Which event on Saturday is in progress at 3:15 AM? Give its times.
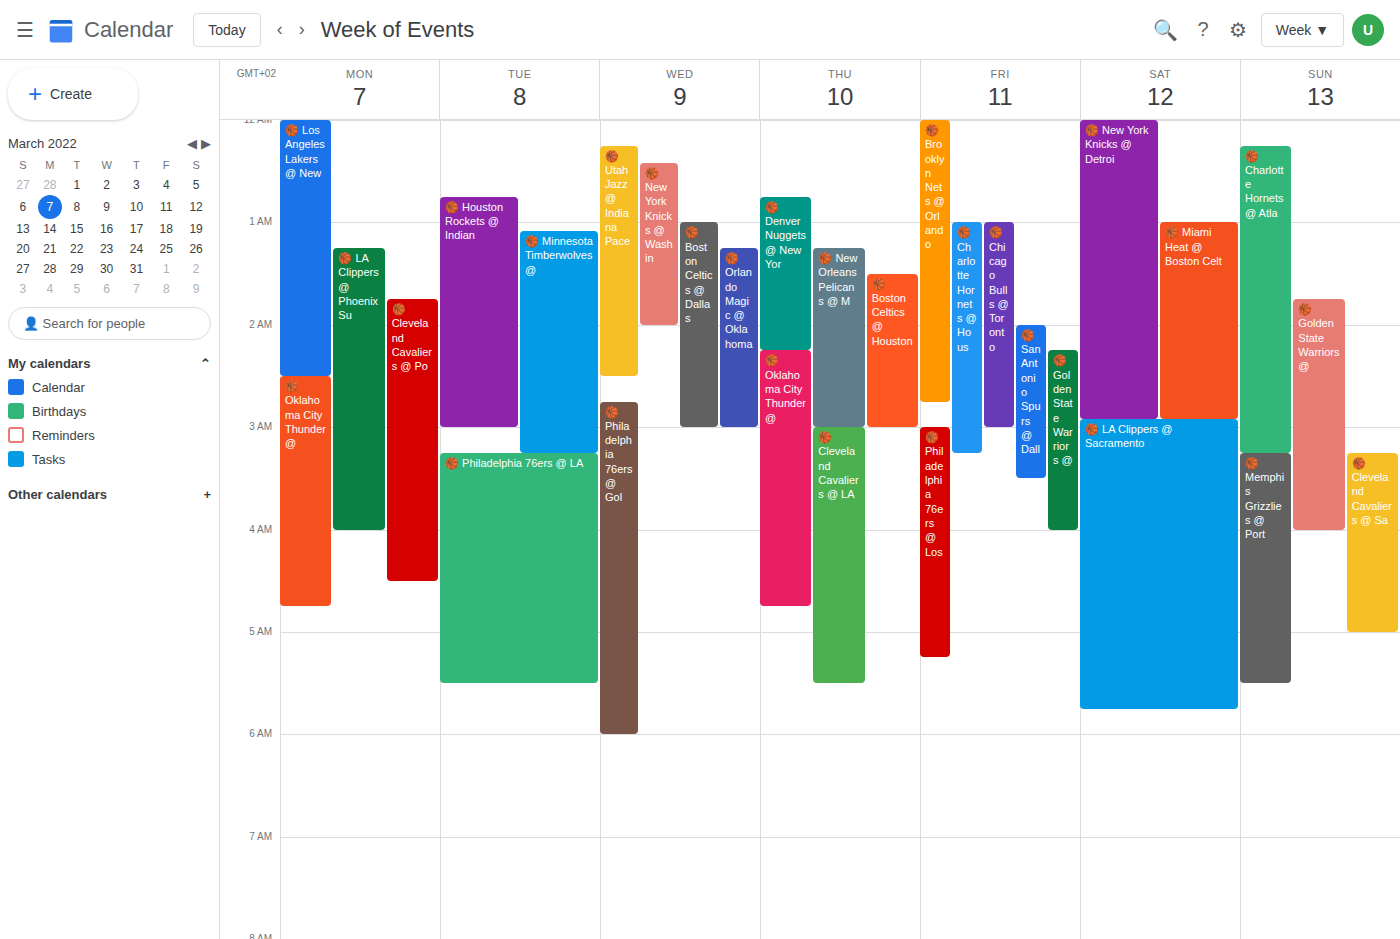
"🏀 LA Clippers @ Sacramento", 2:55 AM to 5:45 AM